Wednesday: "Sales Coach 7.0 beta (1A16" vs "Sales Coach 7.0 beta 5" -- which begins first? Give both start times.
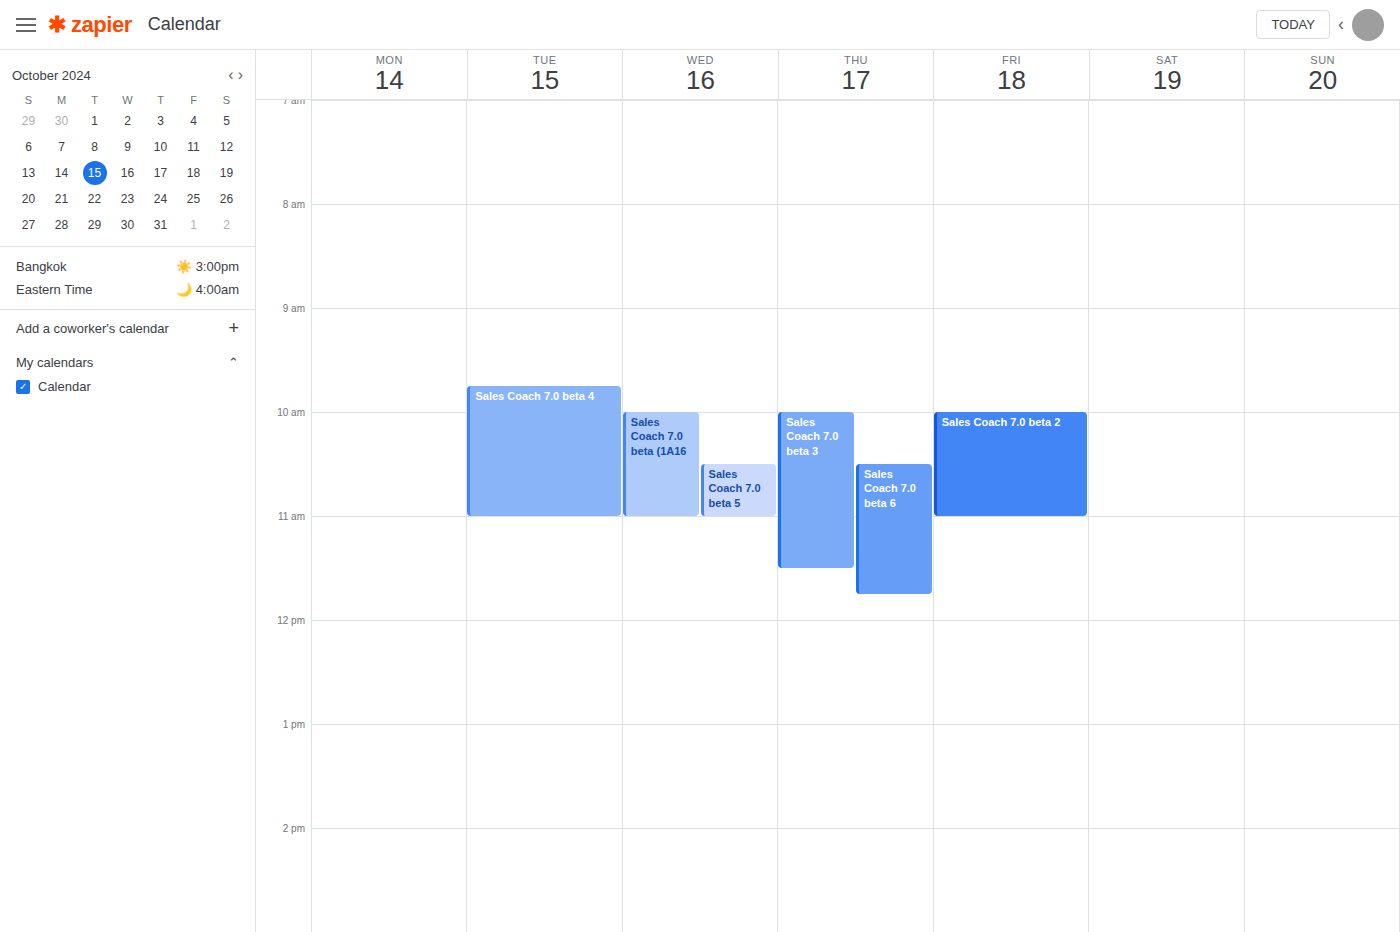
"Sales Coach 7.0 beta (1A16" 10:00 AM; "Sales Coach 7.0 beta 5" 10:30 AM.